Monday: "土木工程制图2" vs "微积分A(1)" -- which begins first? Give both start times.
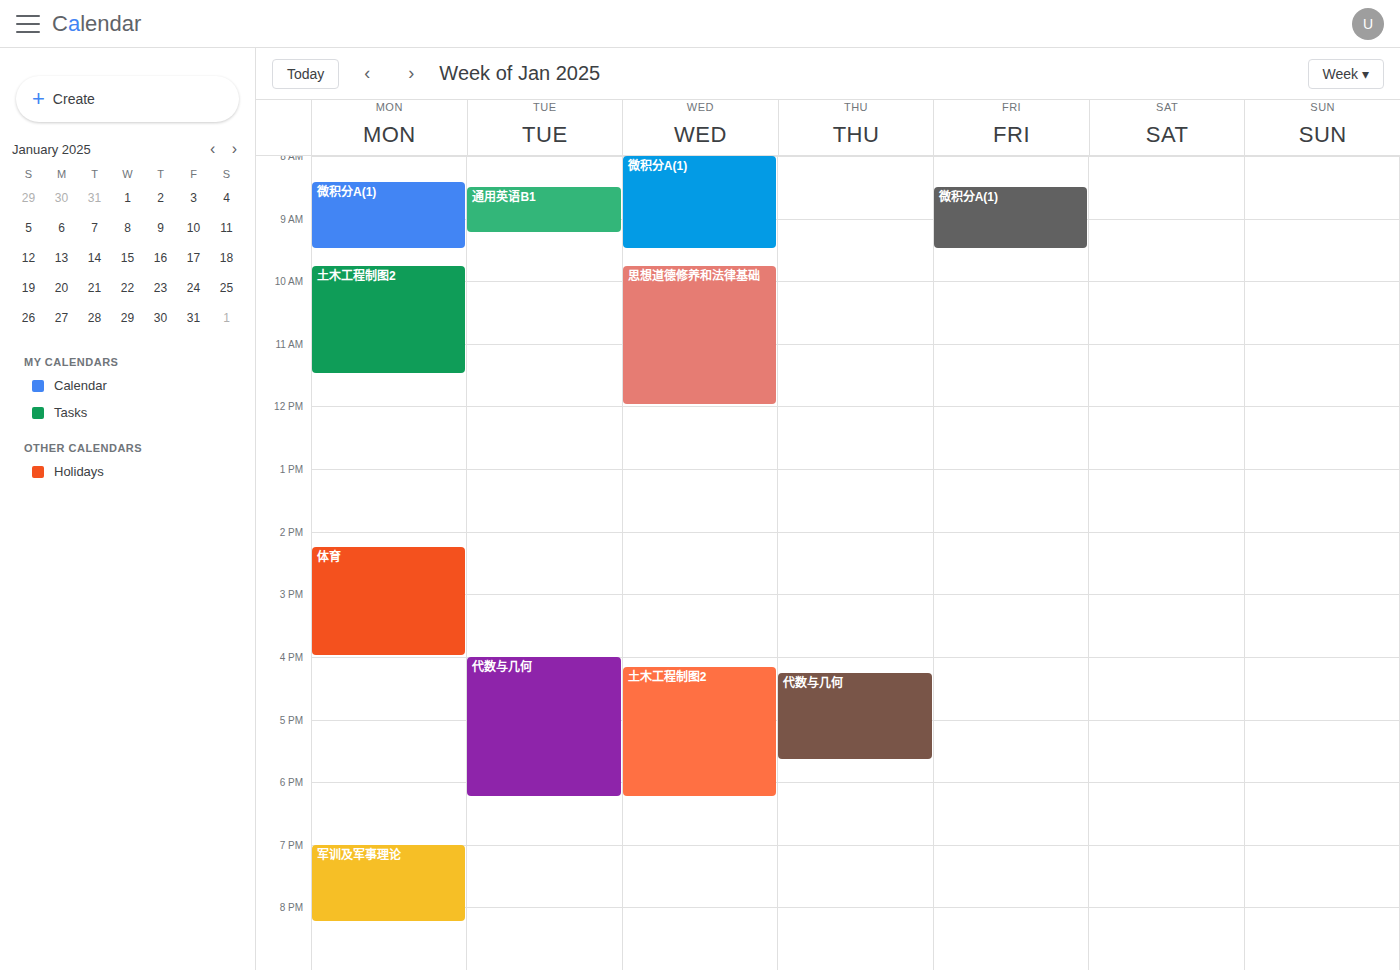
"微积分A(1)" 8:25 AM; "土木工程制图2" 9:45 AM.